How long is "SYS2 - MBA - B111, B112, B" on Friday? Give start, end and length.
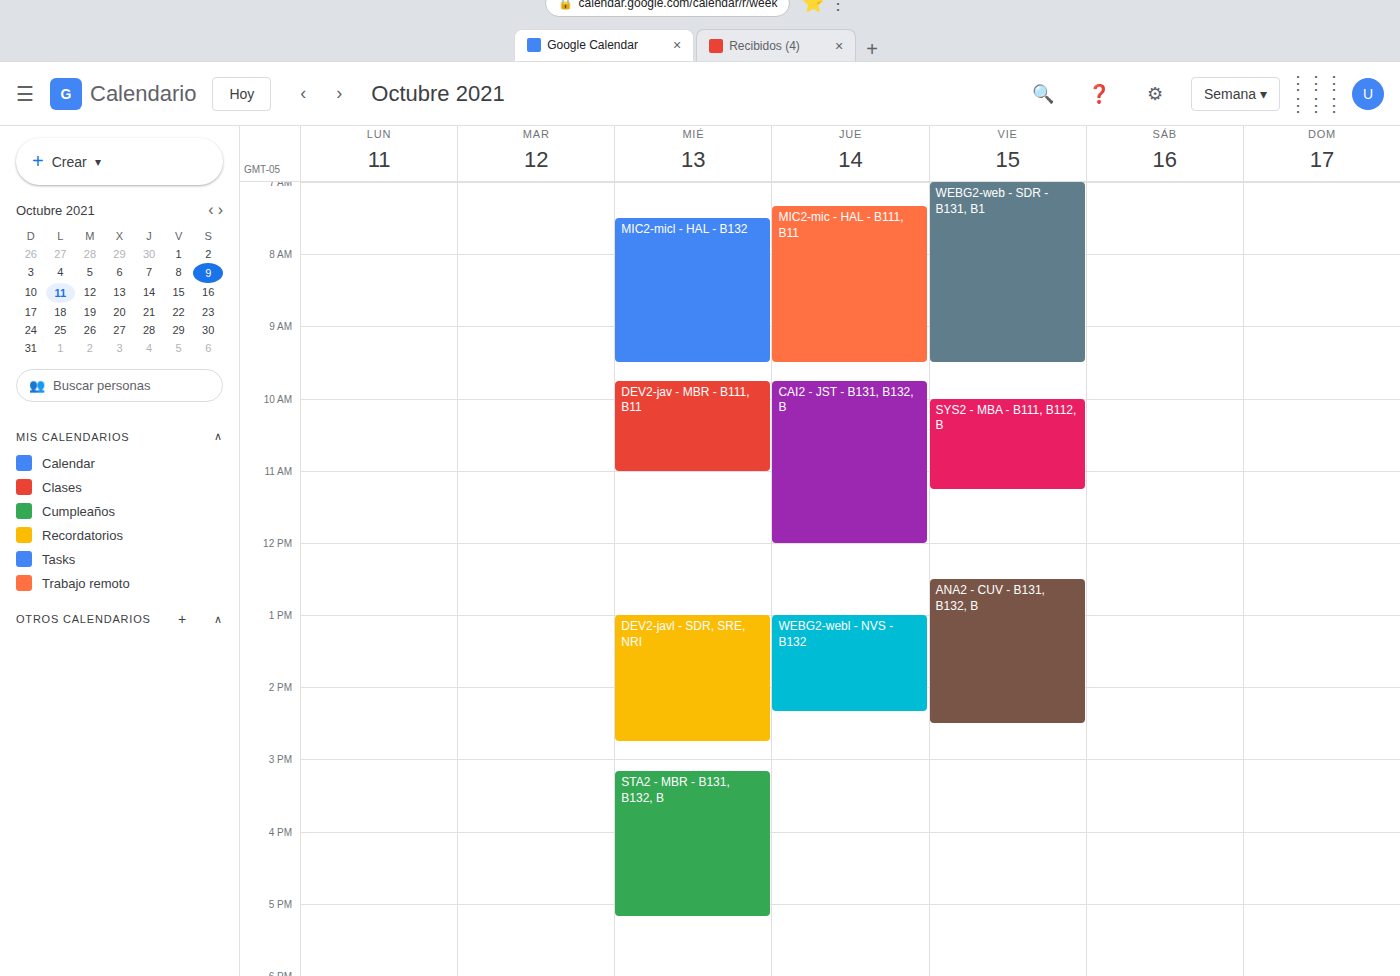
10:00 AM to 11:15 AM, 1 hour 15 minutes